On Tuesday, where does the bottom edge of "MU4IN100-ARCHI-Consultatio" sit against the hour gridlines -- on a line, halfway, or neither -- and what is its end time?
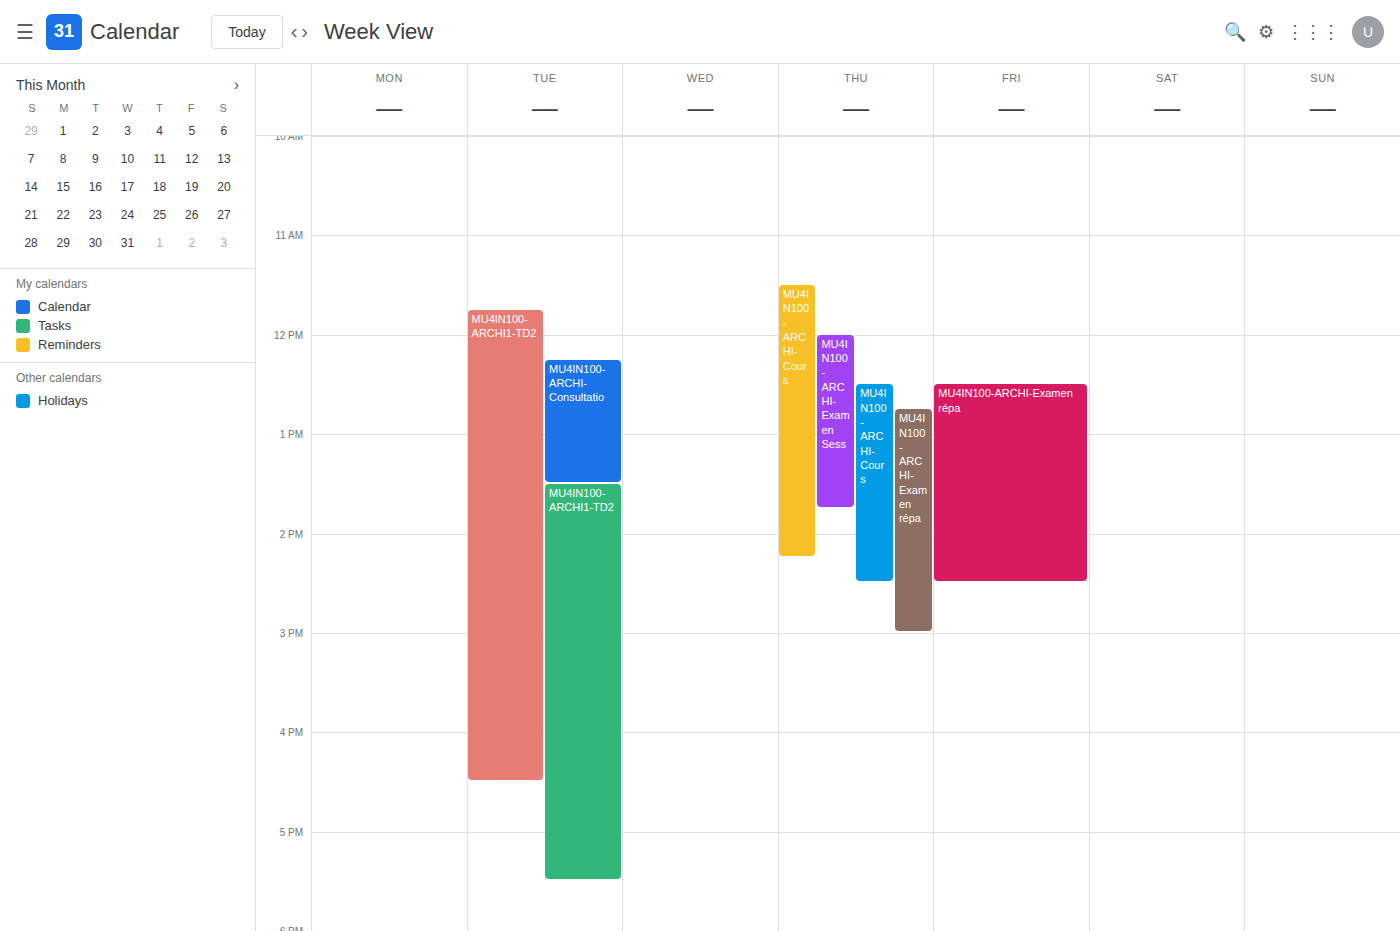
1:30 PM -- halfway between the 1 PM and 2 PM lines.